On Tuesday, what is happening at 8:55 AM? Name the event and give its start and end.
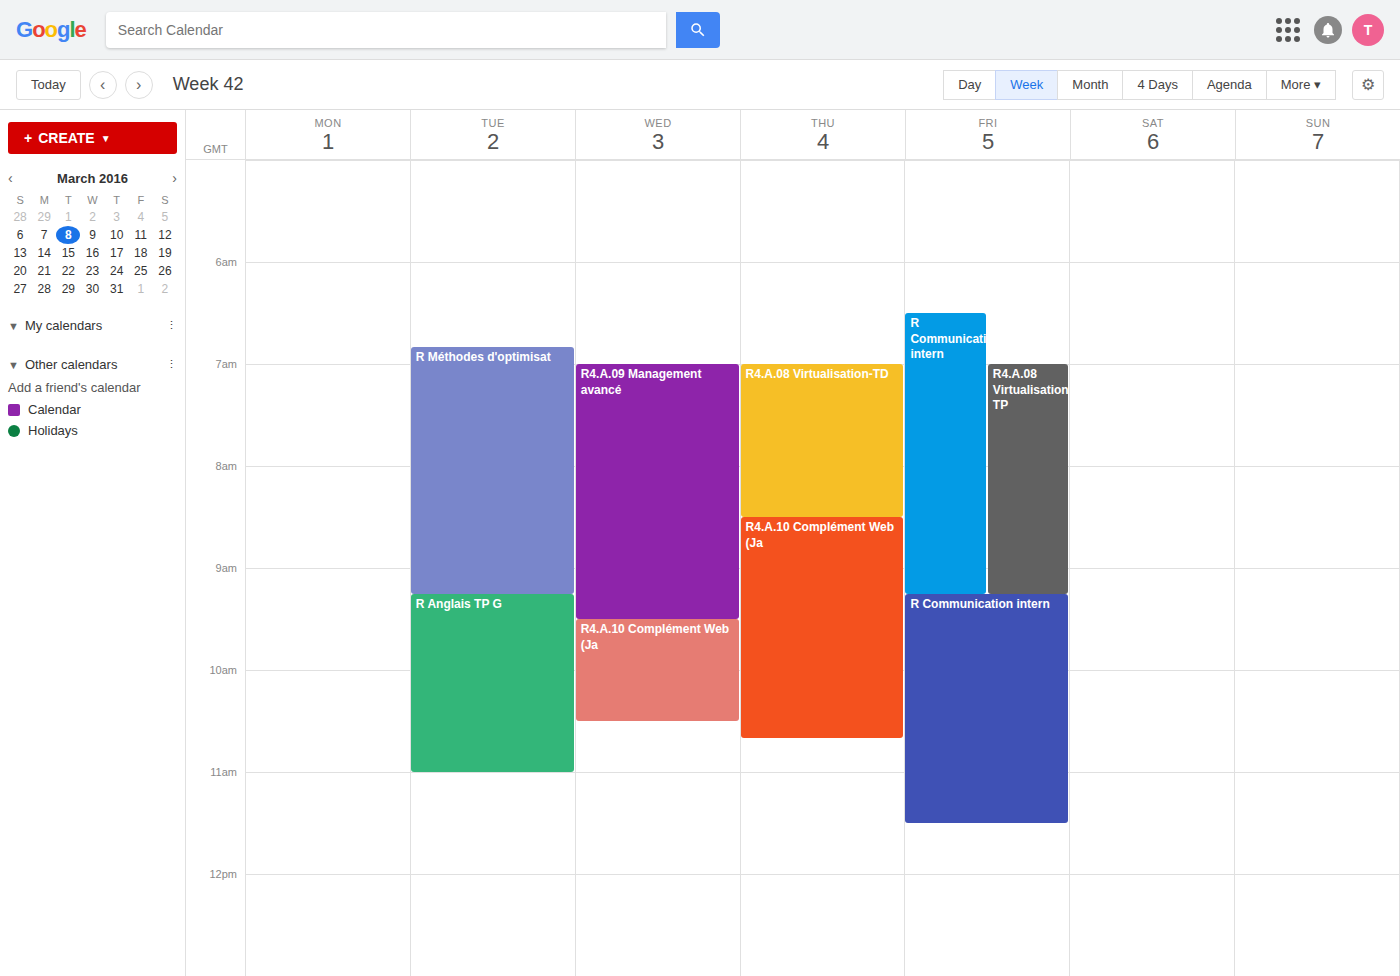
"R Méthodes d'optimisat", 6:50 AM to 9:15 AM